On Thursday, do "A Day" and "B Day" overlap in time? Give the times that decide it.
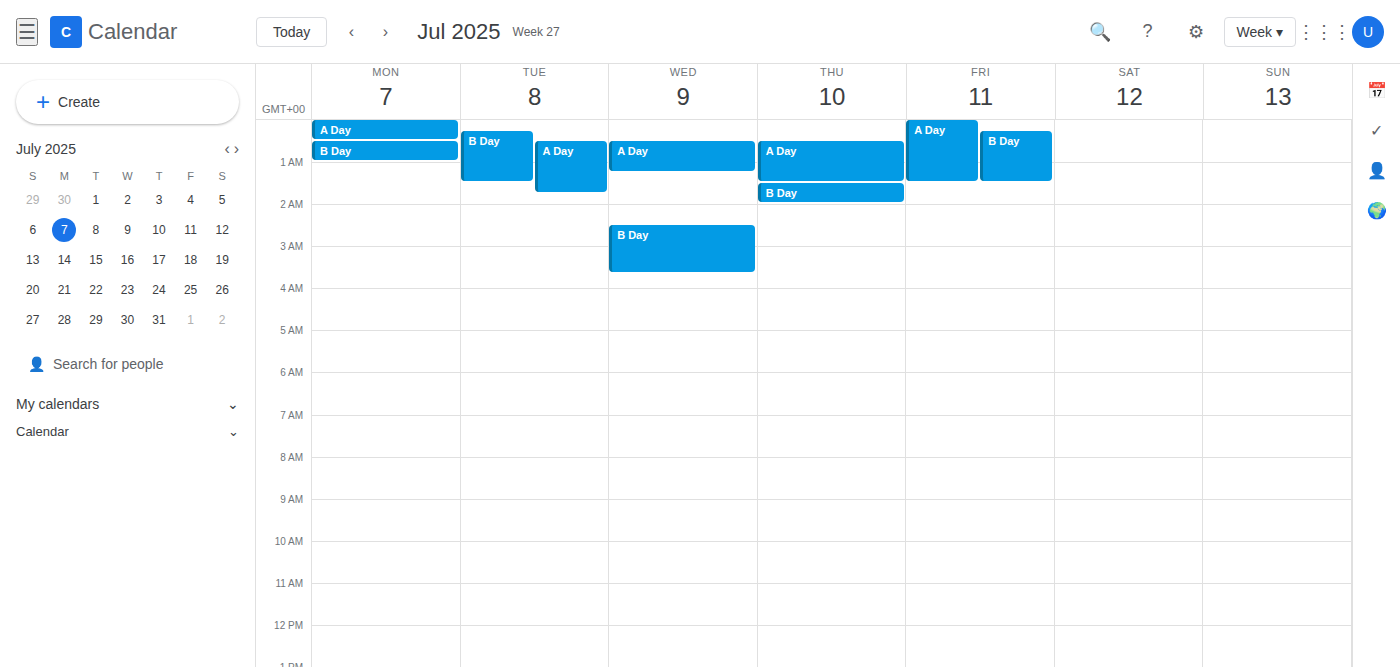
"A Day" ends at 1:30 AM, exactly when "B Day" starts -- they touch but do not overlap.